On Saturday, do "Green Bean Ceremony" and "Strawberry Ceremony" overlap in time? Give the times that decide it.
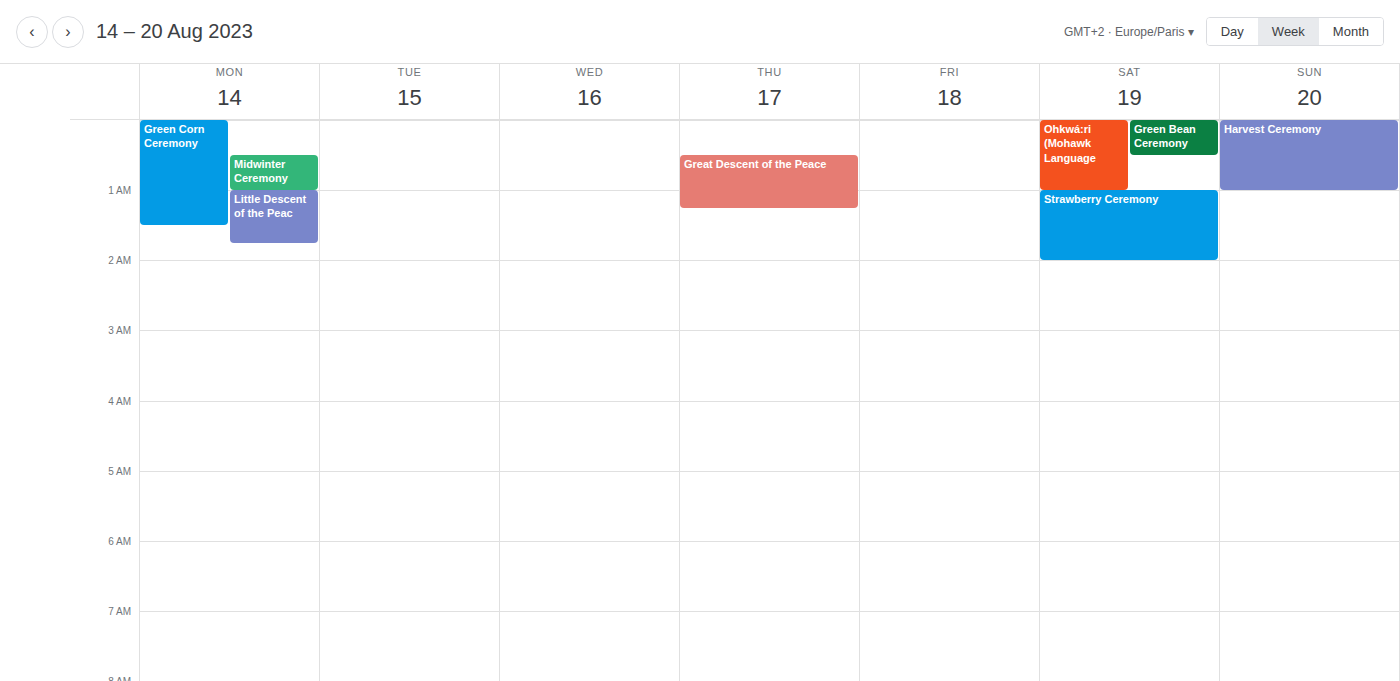
"Green Bean Ceremony" ends at 12:30 AM and "Strawberry Ceremony" starts at 1:00 AM -- no overlap.